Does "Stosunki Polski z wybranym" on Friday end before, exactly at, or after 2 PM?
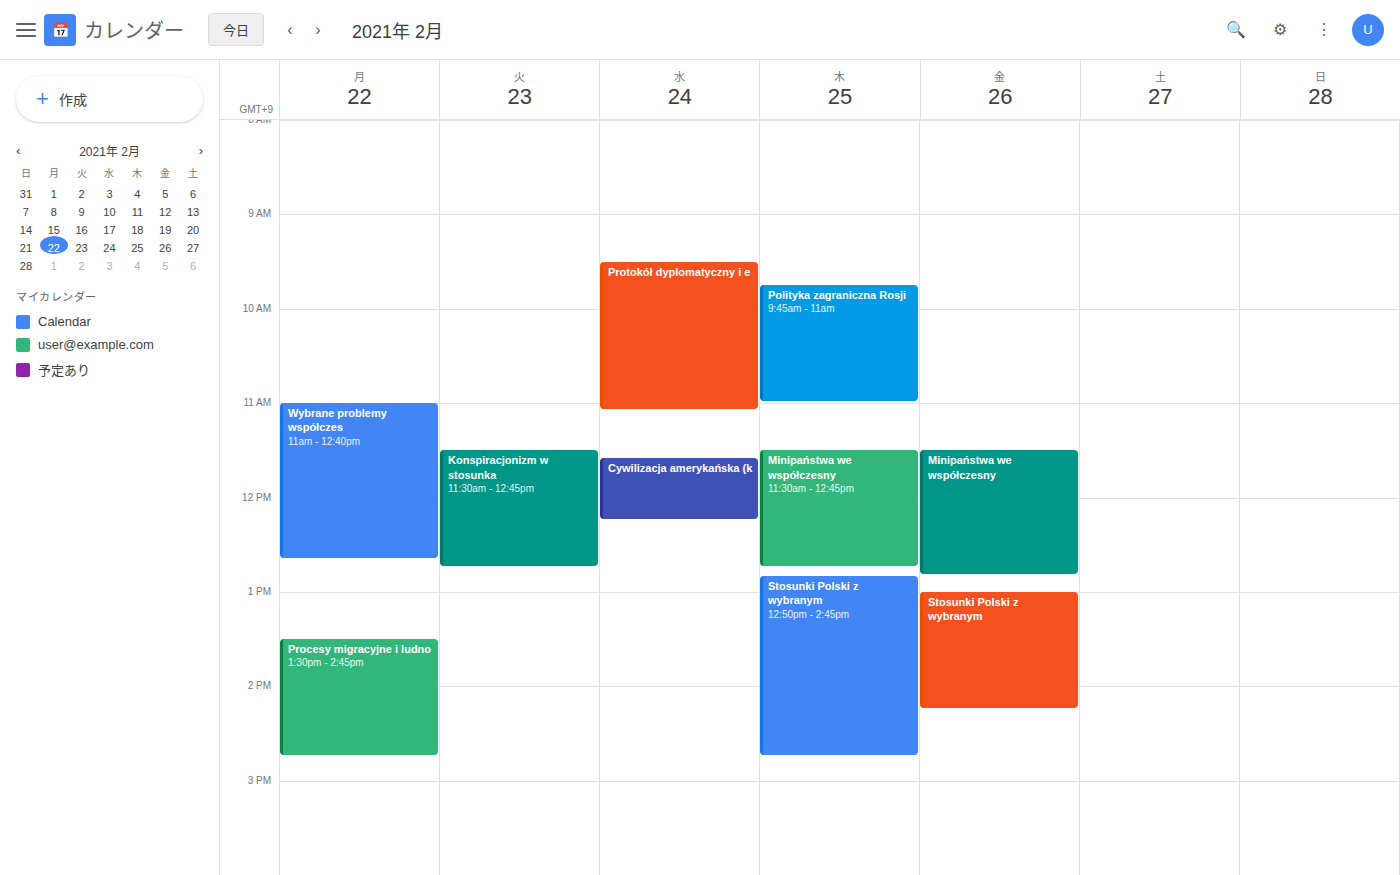
2:15 PM -- after 2 PM, 15 minutes below the 2 PM line.